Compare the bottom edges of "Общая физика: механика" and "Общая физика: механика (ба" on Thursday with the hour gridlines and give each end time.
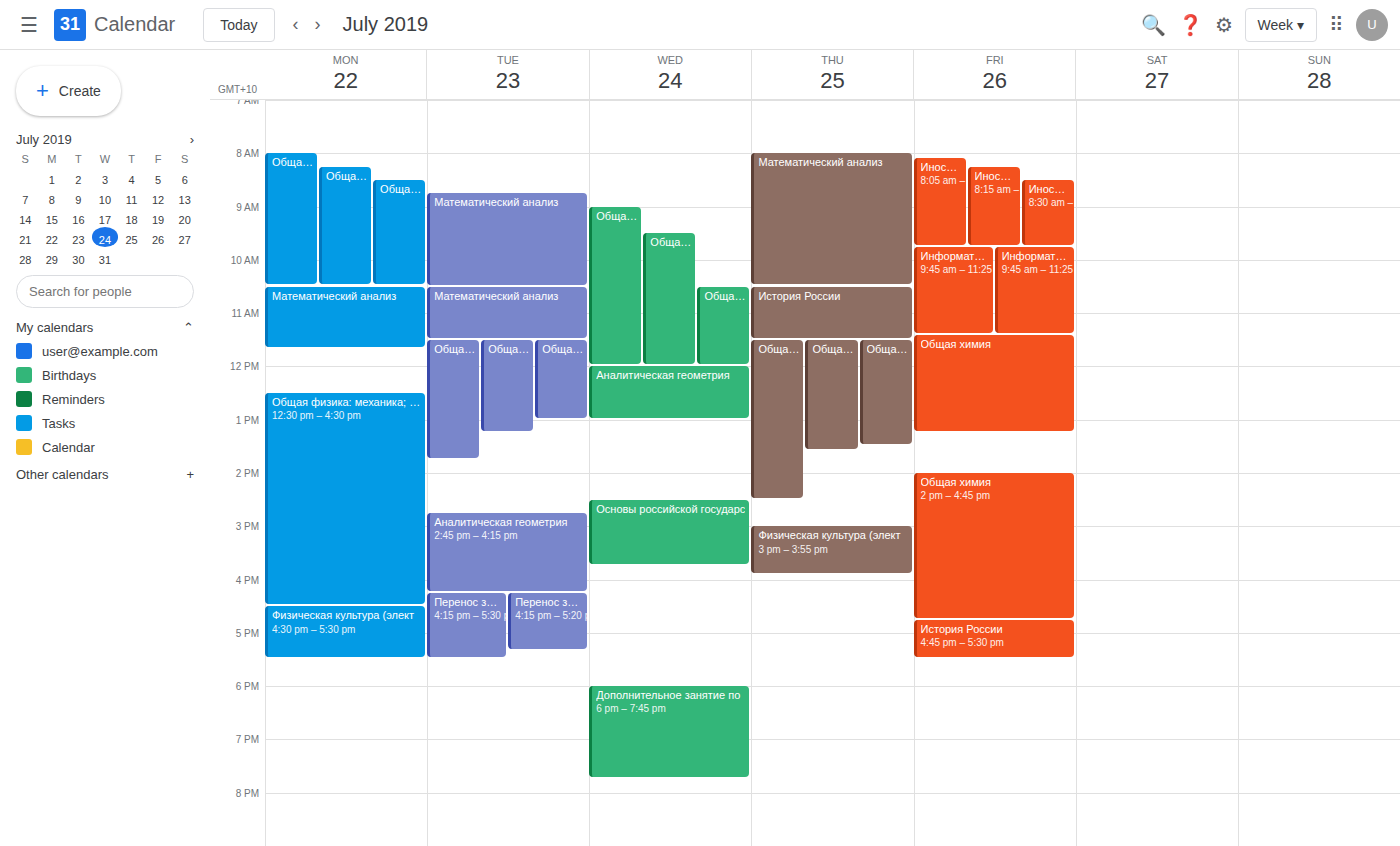
"Общая физика: механика": 1:30 PM, halfway between the 1 PM and 2 PM lines. "Общая физика: механика (ба": 2:30 PM, halfway between the 2 PM and 3 PM lines.